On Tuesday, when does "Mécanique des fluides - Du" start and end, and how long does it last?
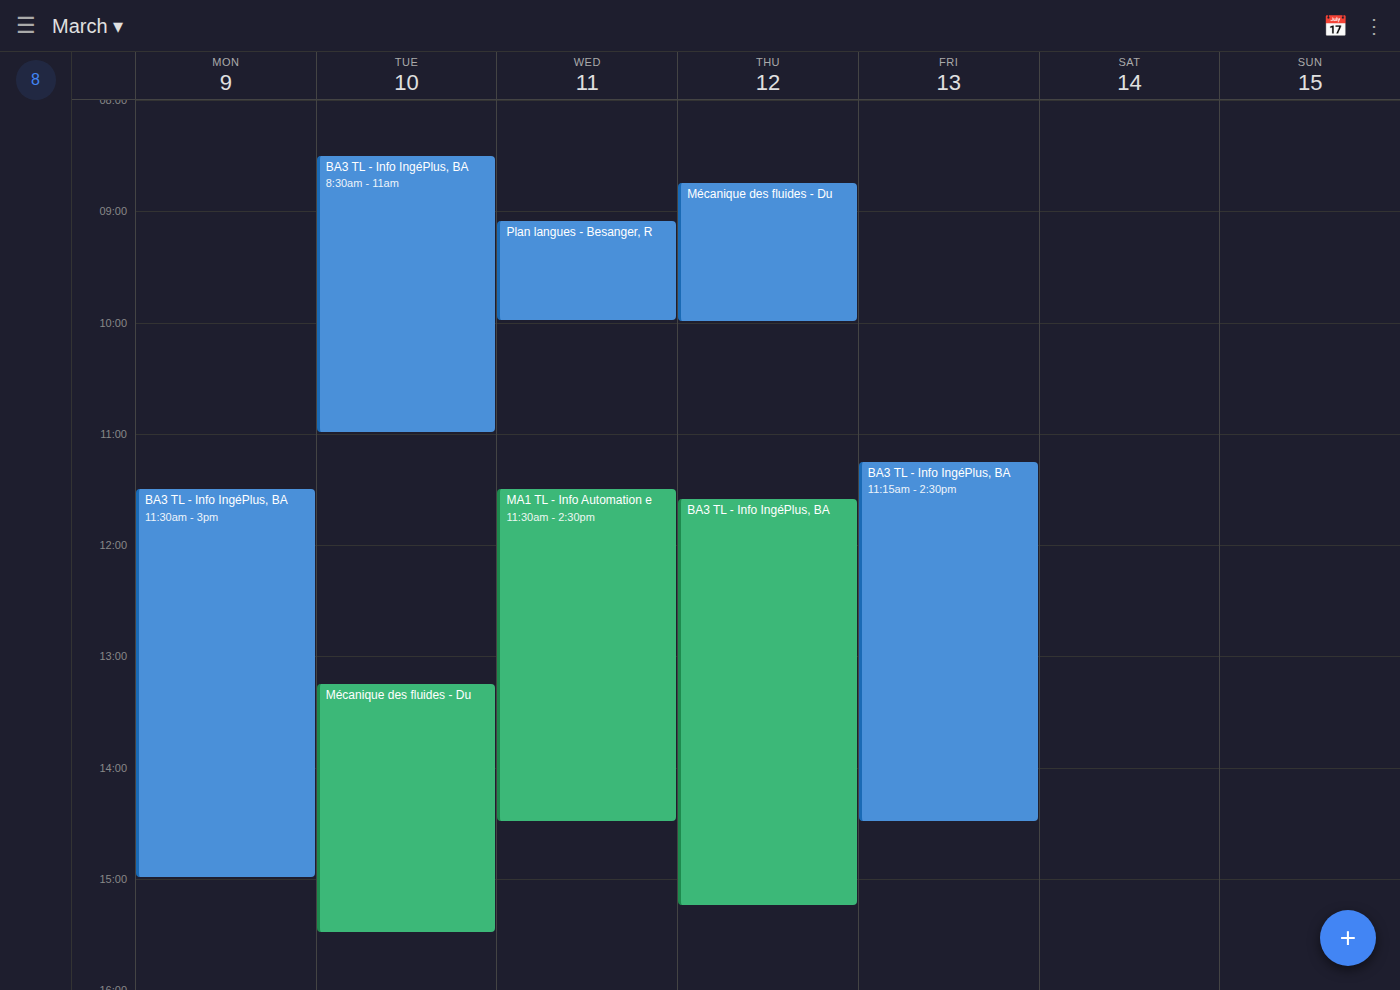
1:15 PM to 3:30 PM, 2 hours 15 minutes